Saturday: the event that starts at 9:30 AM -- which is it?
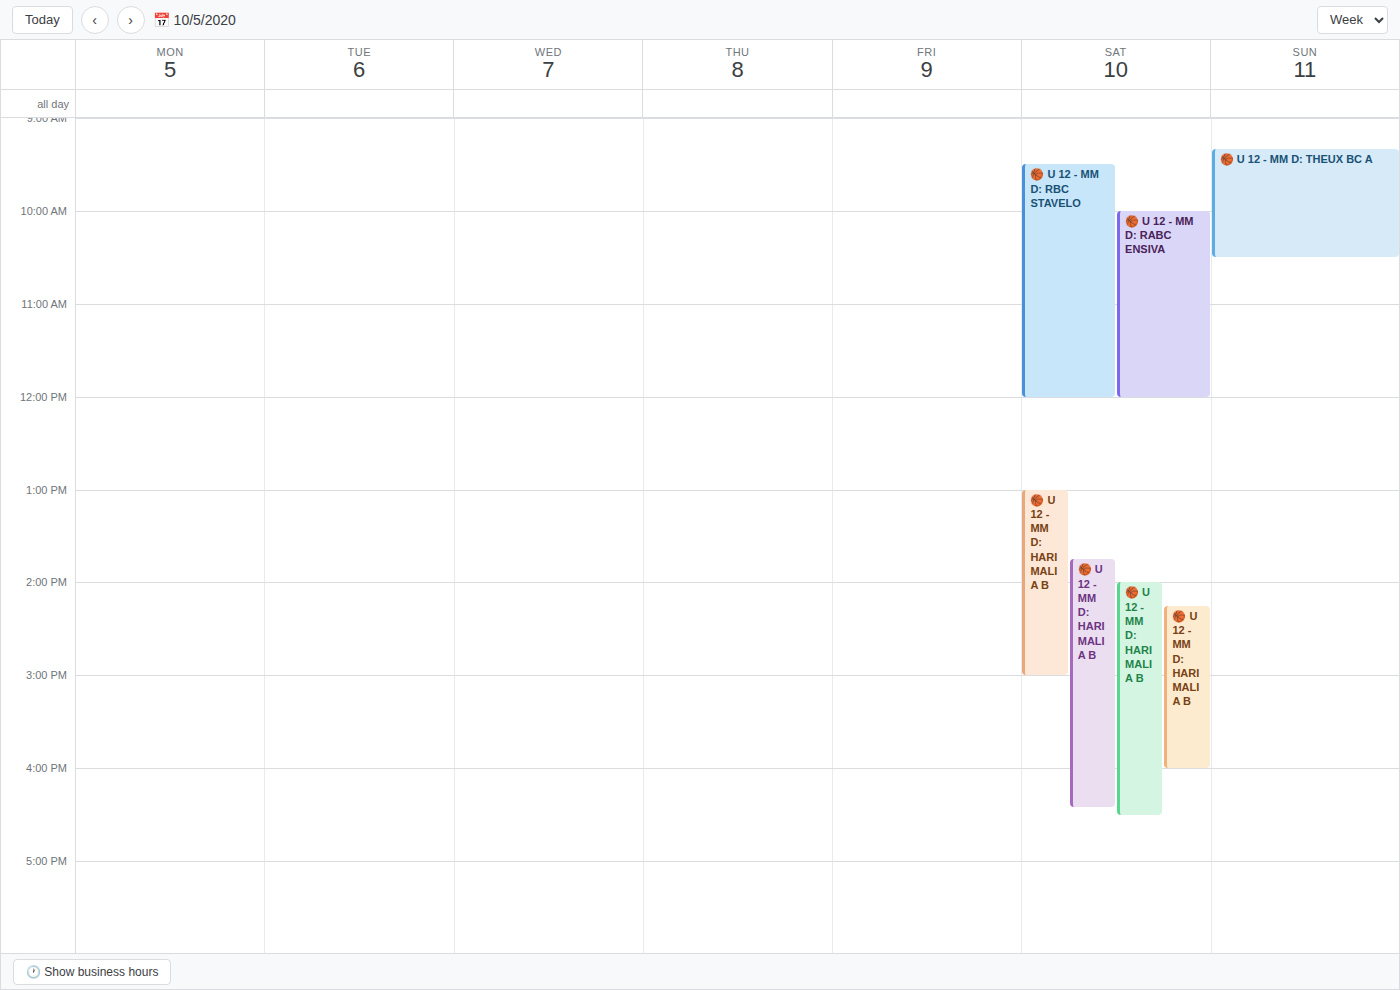
"🏀 U 12 - MM D: RBC STAVELO"